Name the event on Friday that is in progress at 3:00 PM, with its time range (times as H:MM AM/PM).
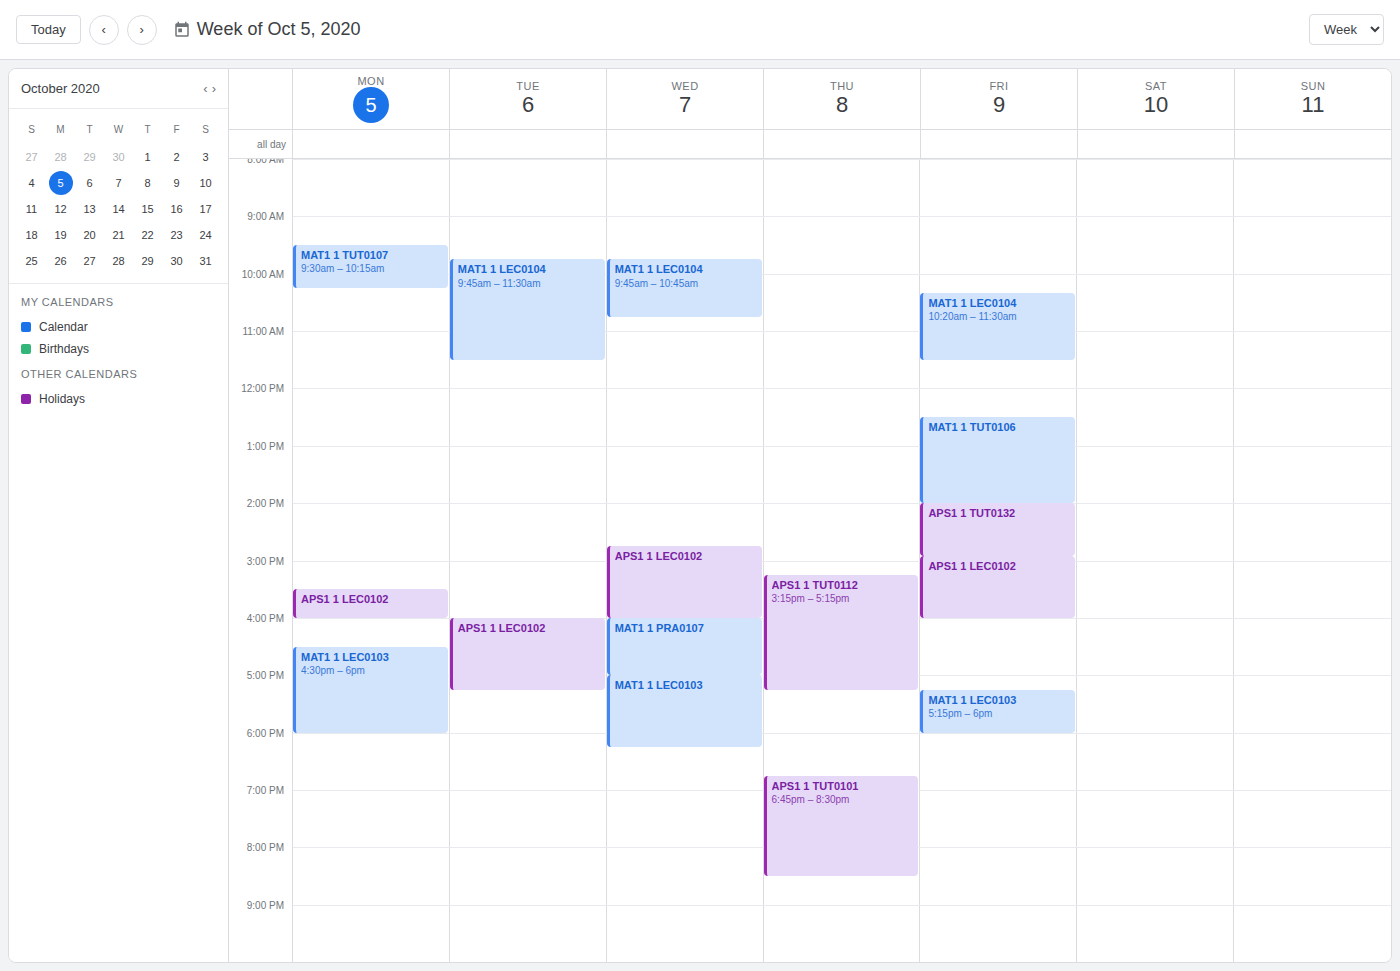
"APS1 1 LEC0102", 2:55 PM to 4:00 PM